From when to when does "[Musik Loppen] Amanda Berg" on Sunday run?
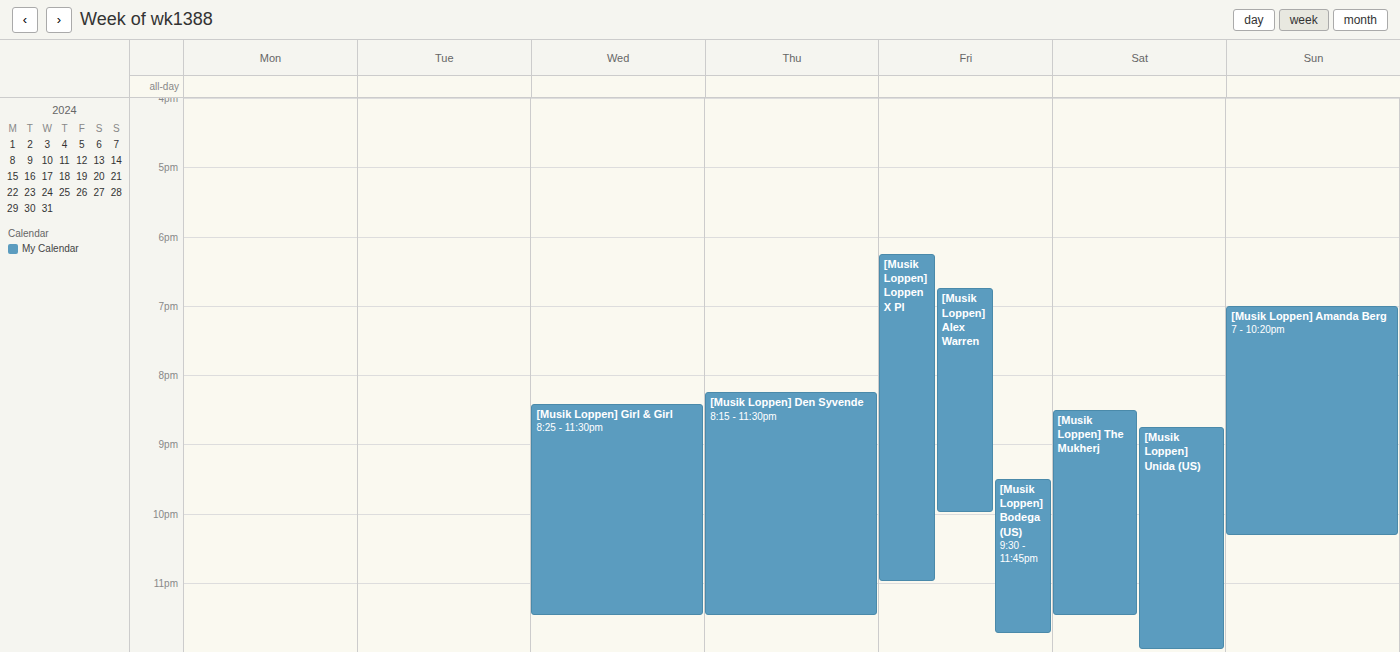
7:00 PM to 10:20 PM